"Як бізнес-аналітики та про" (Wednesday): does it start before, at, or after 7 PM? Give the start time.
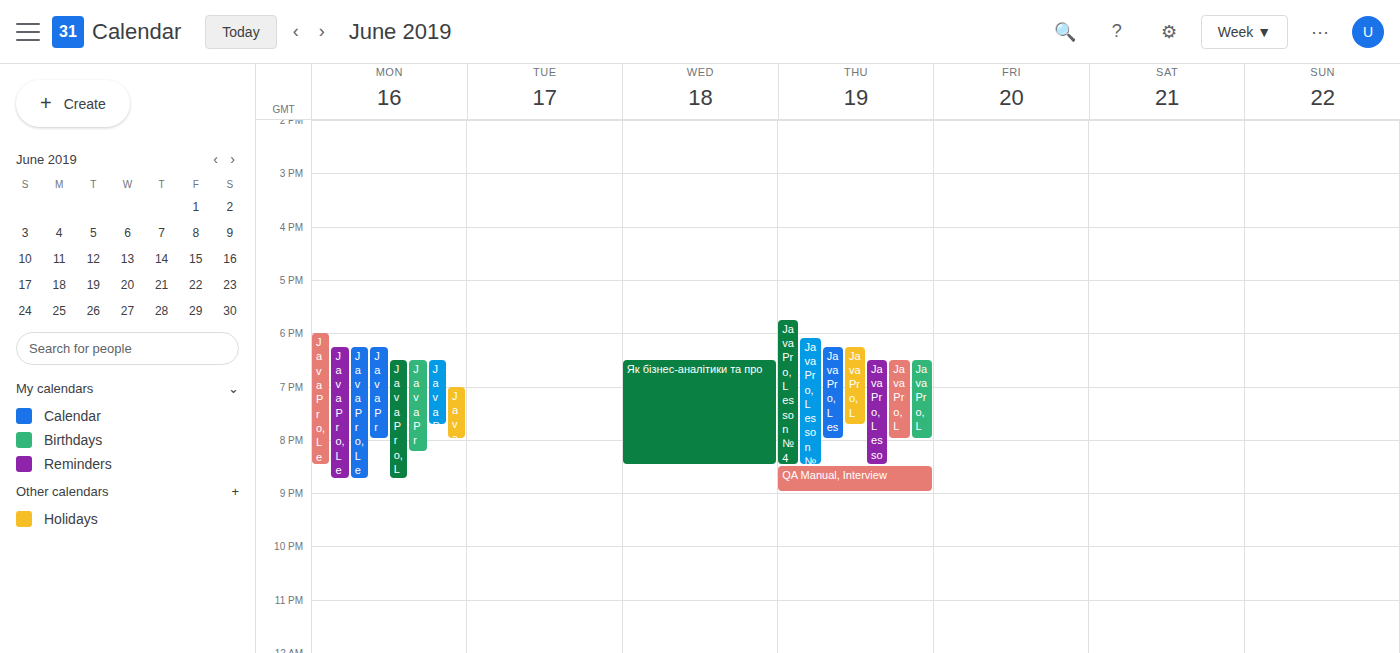
6:30 PM -- before 7 PM, 30 minutes above the 7 PM line.